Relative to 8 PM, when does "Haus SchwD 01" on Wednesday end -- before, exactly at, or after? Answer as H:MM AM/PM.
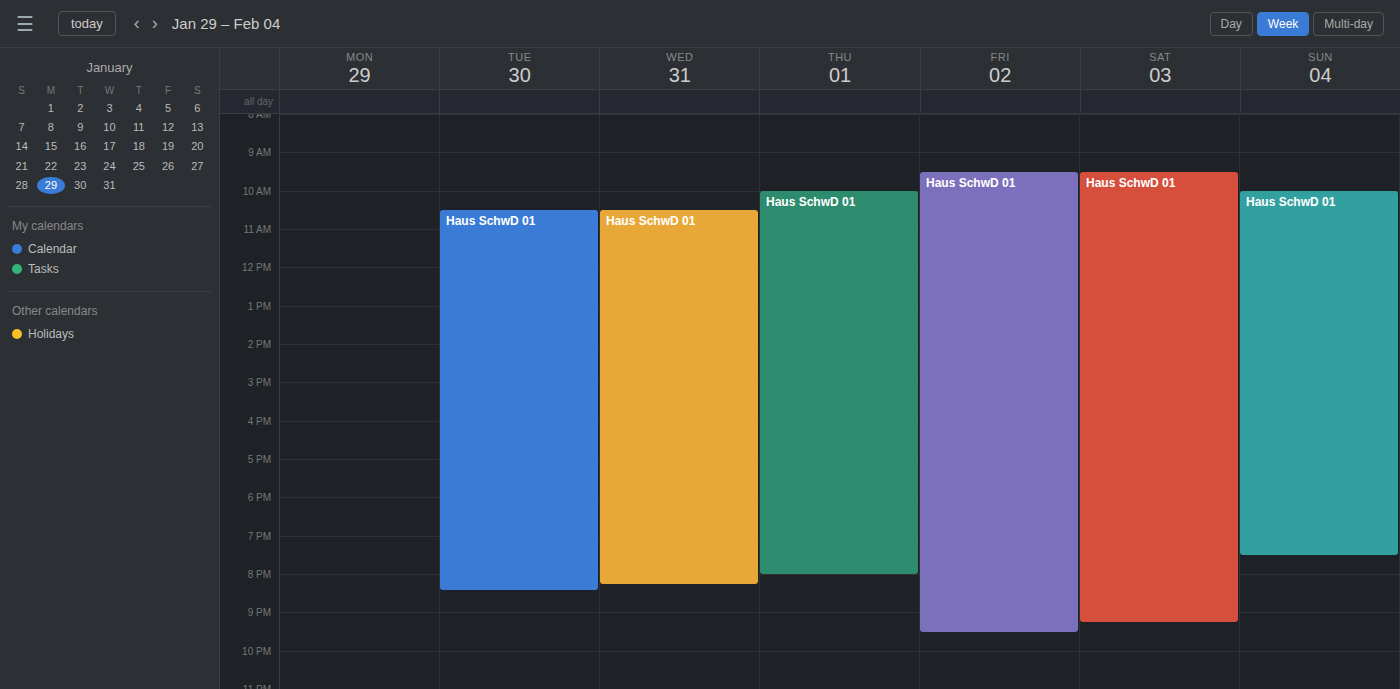
8:15 PM -- after 8 PM, 15 minutes below the 8 PM line.